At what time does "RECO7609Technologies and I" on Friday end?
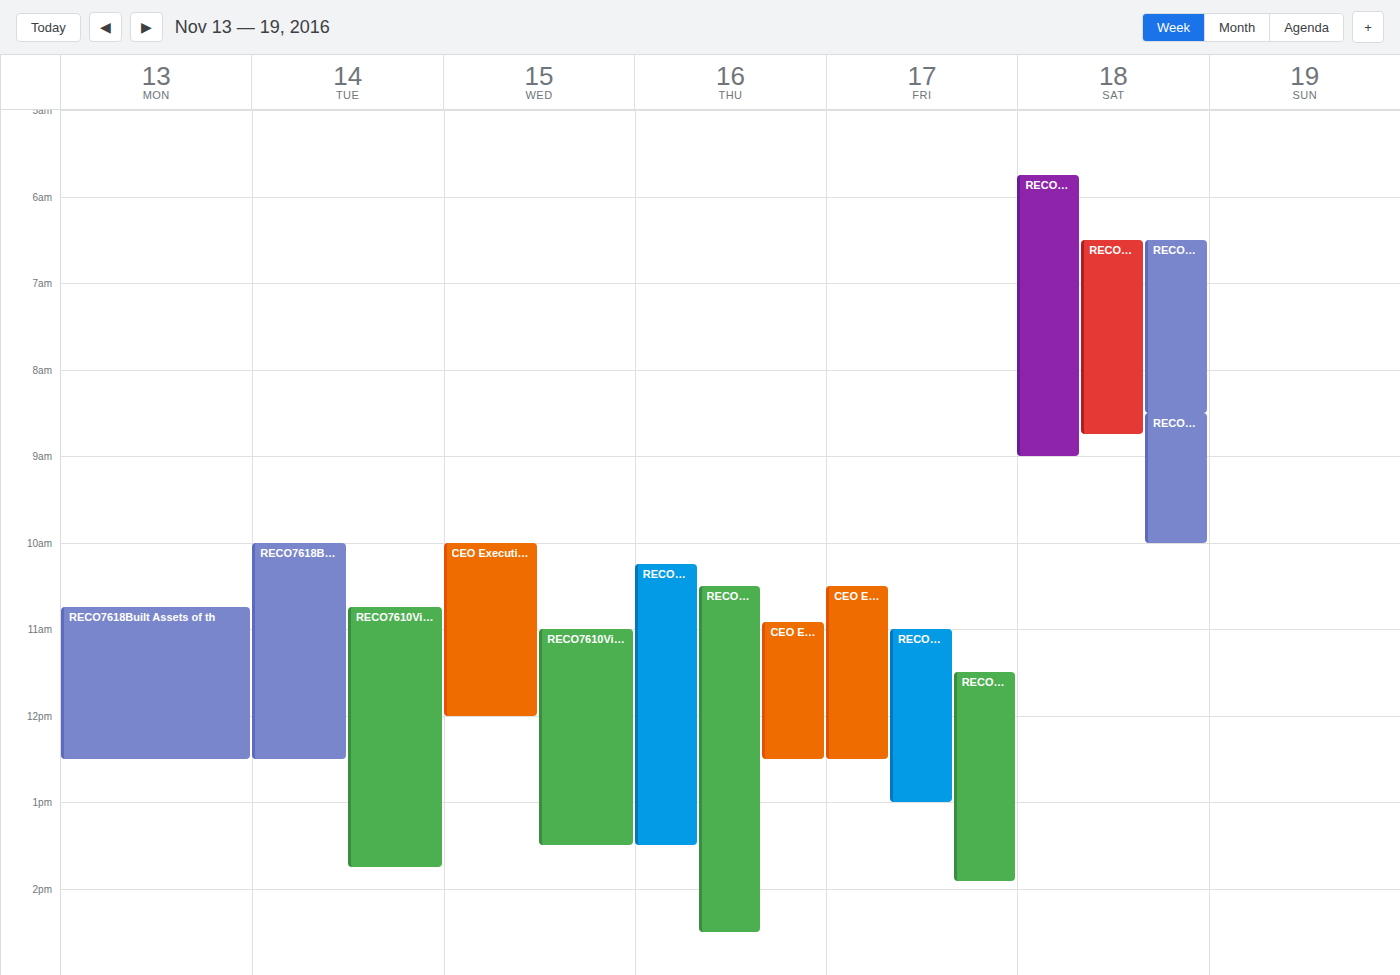
1:00 PM